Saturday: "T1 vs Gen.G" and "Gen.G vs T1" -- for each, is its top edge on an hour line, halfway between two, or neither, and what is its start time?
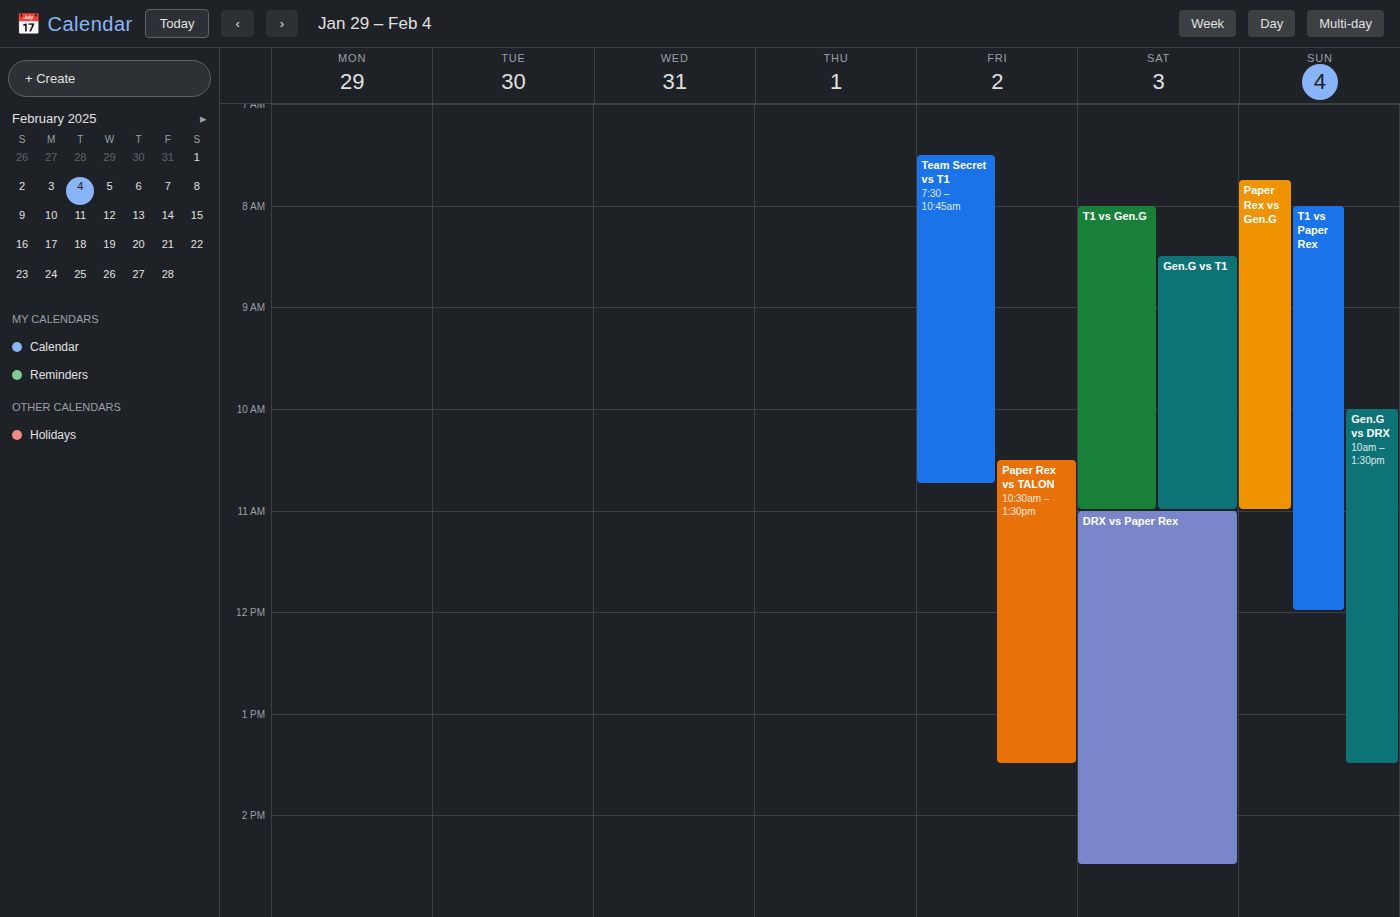
"T1 vs Gen.G": 8:00 AM, exactly on the 8 AM line. "Gen.G vs T1": 8:30 AM, halfway between the 8 AM and 9 AM lines.